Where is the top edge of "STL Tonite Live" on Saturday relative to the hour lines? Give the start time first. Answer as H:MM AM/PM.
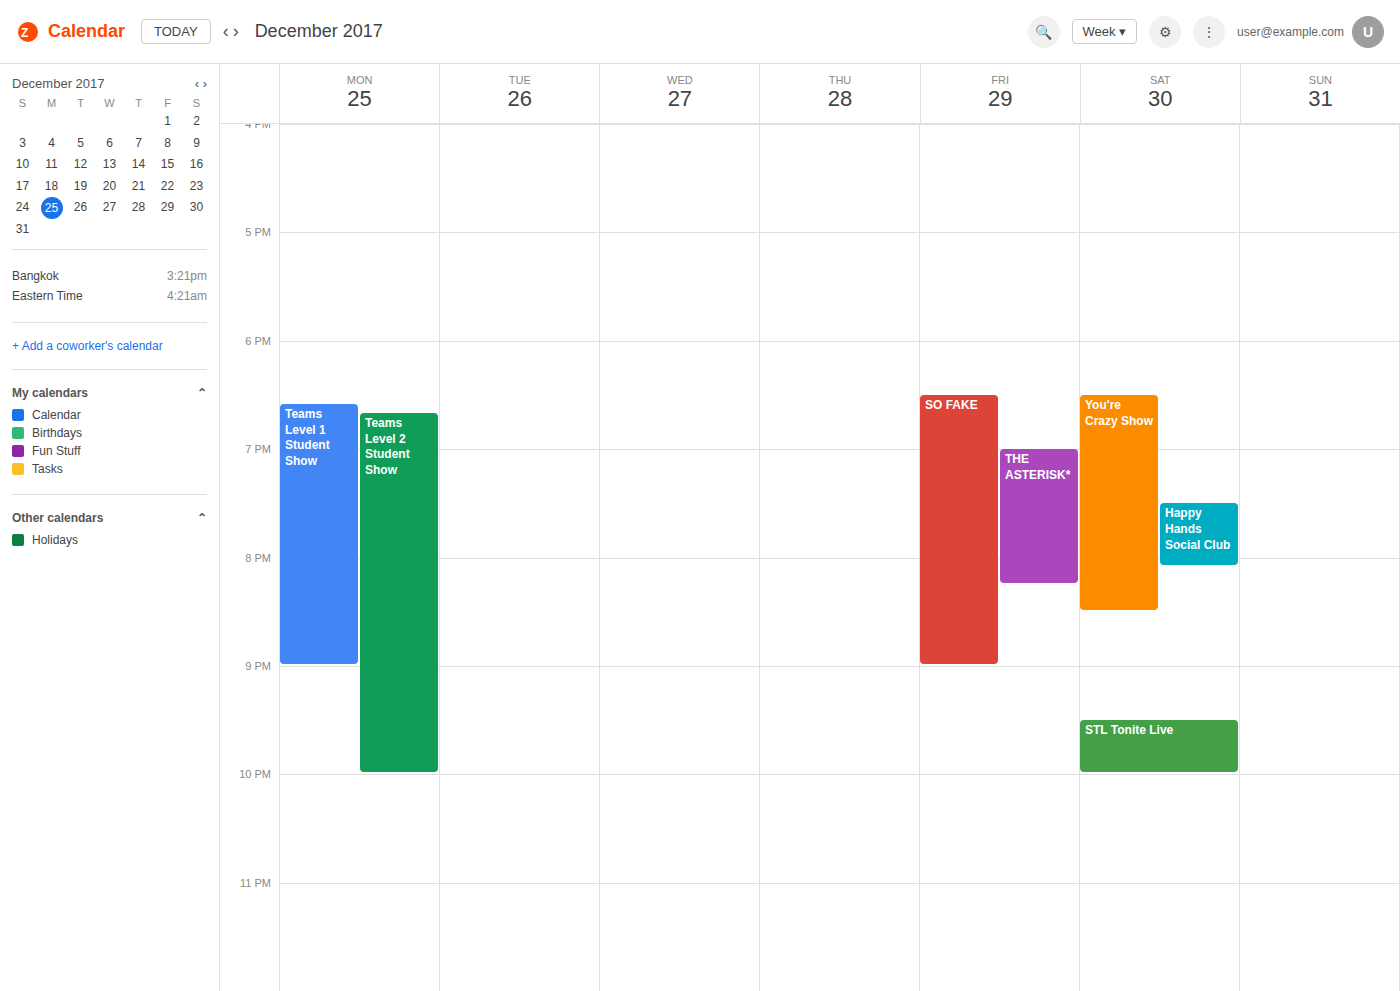
9:30 PM -- halfway between the 9 PM and 10 PM lines.